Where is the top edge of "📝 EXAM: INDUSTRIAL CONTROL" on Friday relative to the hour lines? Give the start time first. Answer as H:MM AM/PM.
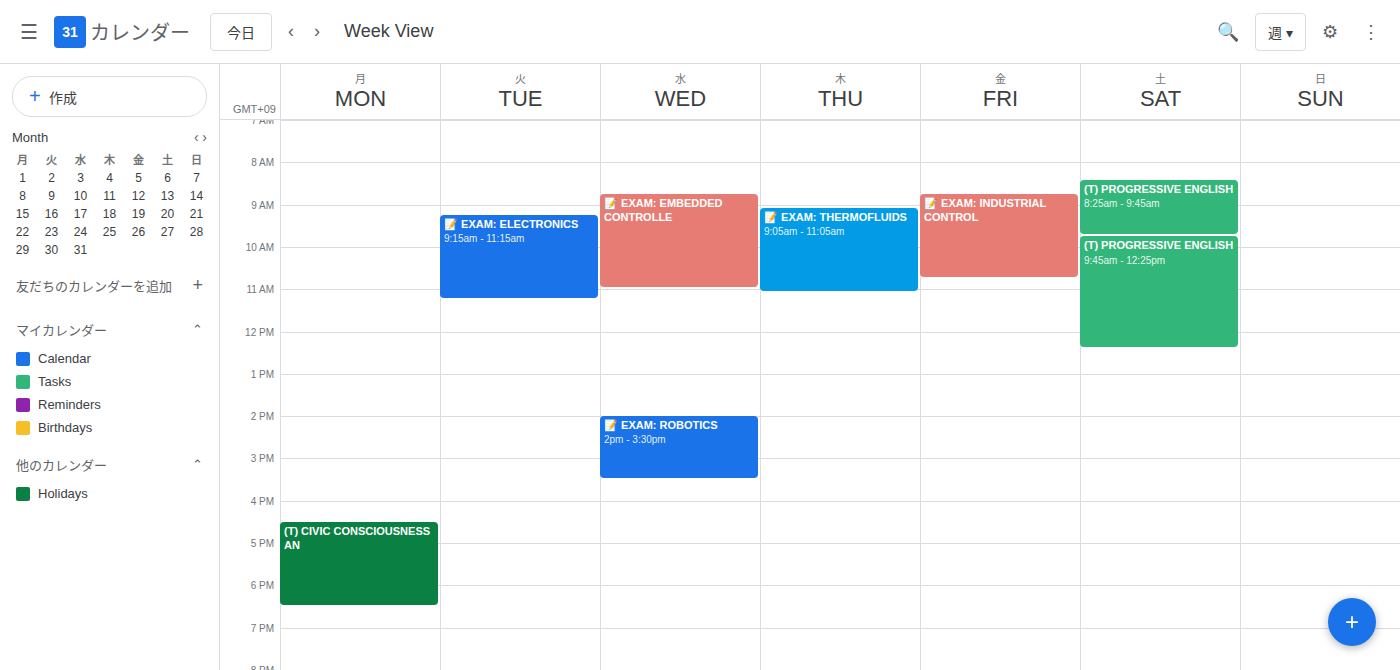
8:45 AM -- neither: three quarters of the way from the 8 AM line to the 9 AM line.